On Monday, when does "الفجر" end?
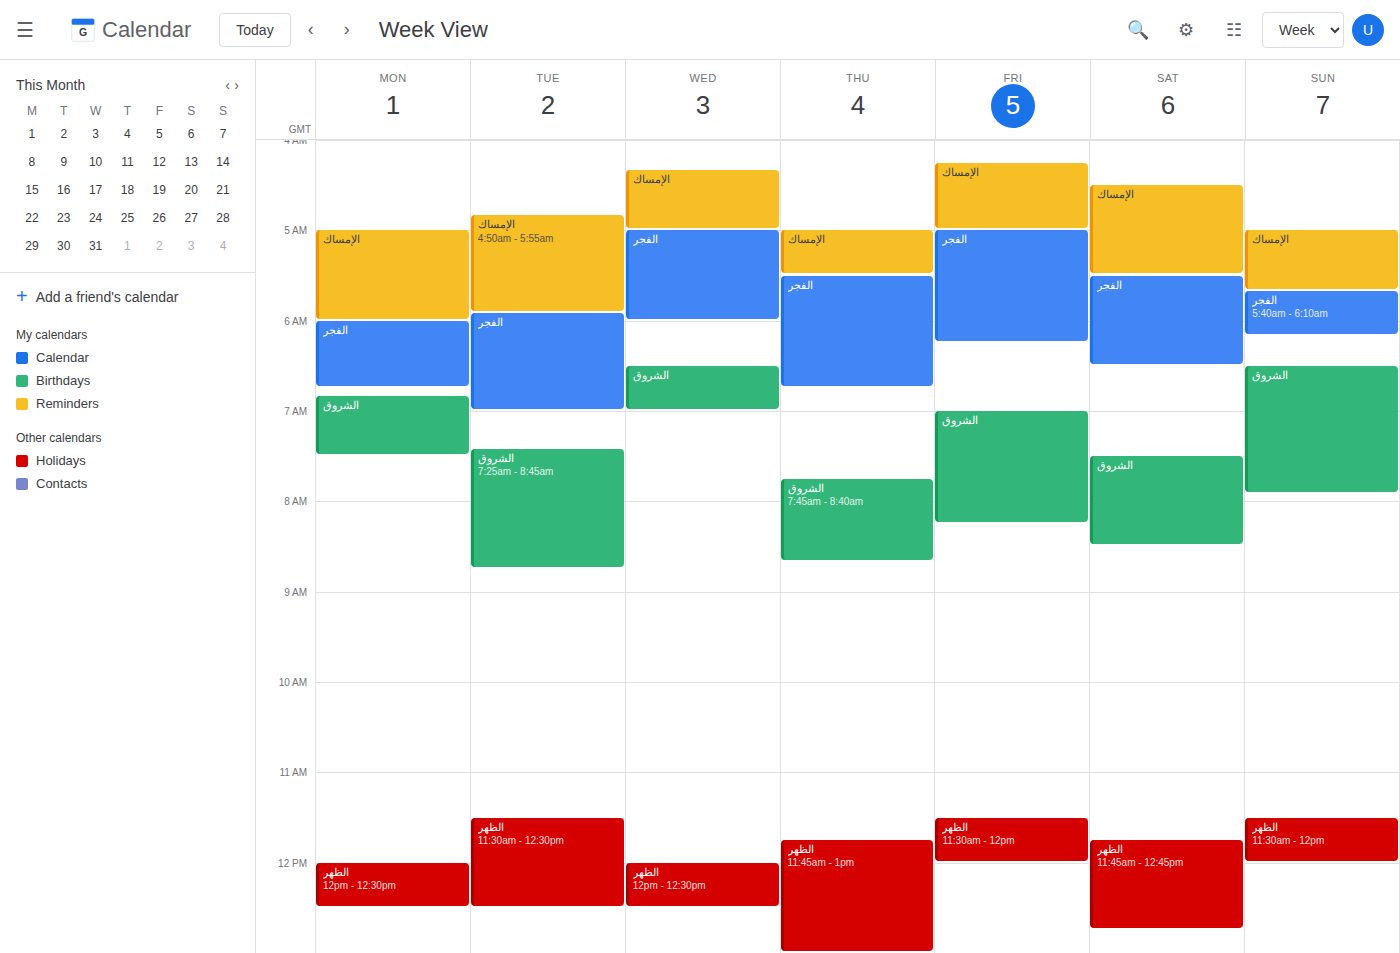
6:45 AM